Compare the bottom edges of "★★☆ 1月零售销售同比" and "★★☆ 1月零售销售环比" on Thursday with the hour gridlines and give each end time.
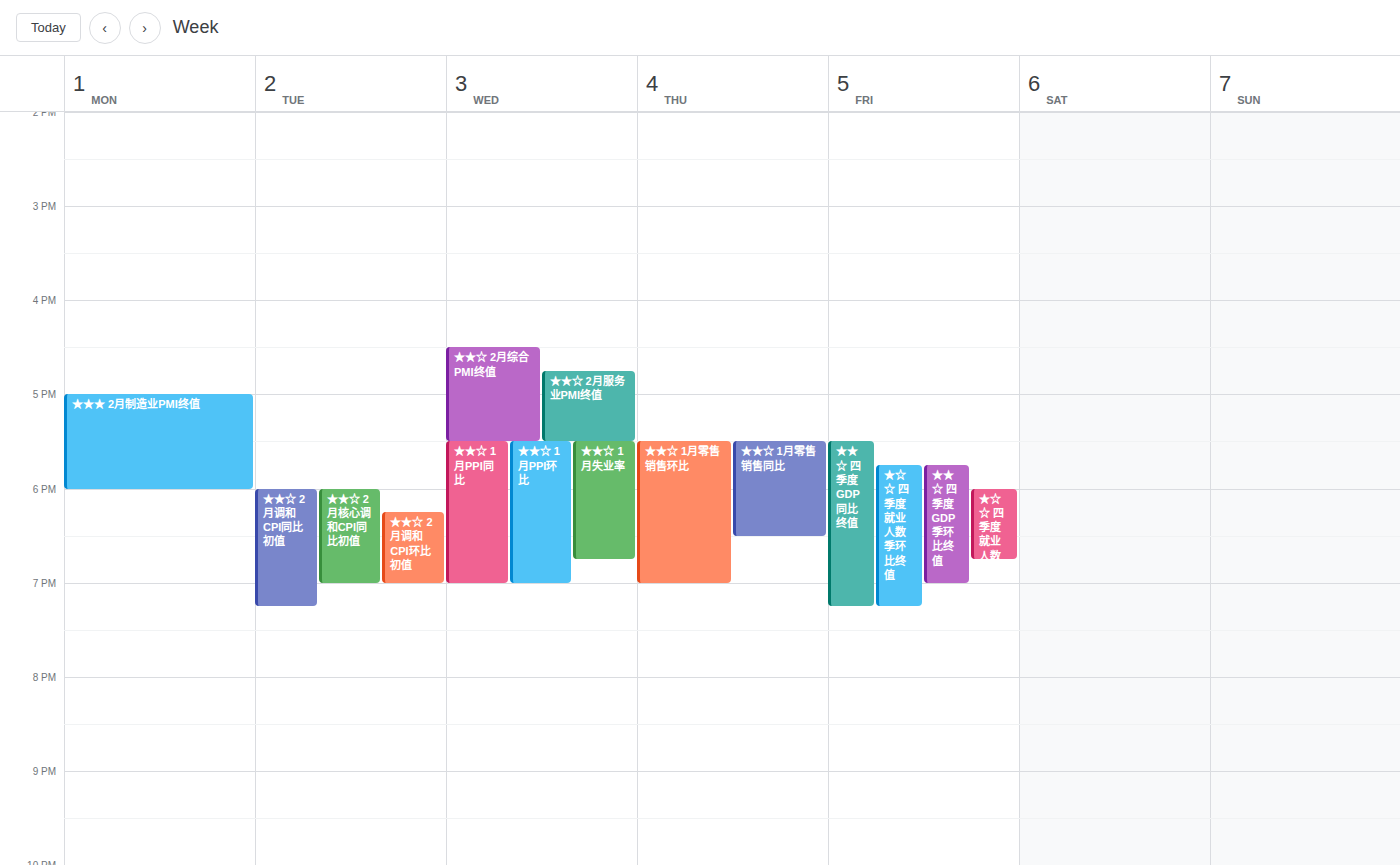
"★★☆ 1月零售销售同比": 18:30, halfway between the 18:00 and 19:00 lines. "★★☆ 1月零售销售环比": 19:00, exactly on the 19:00 line.